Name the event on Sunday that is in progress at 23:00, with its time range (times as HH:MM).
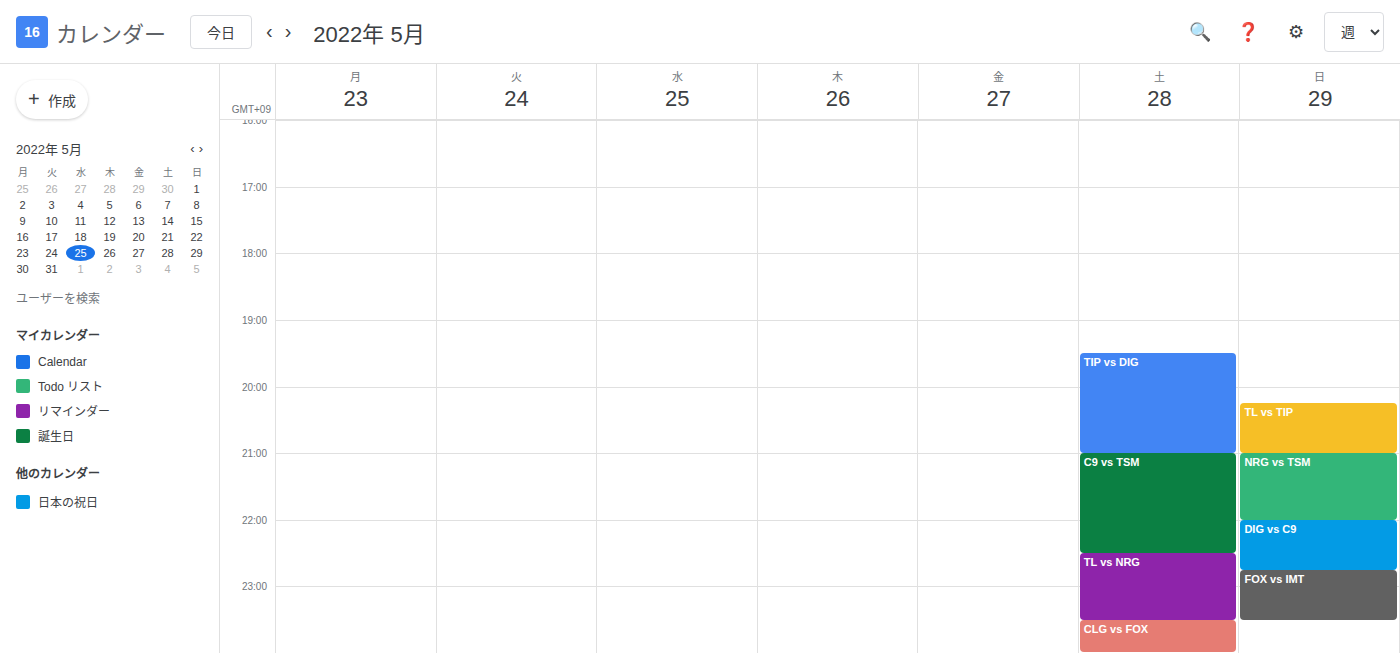
"FOX vs IMT", 22:45 to 23:30